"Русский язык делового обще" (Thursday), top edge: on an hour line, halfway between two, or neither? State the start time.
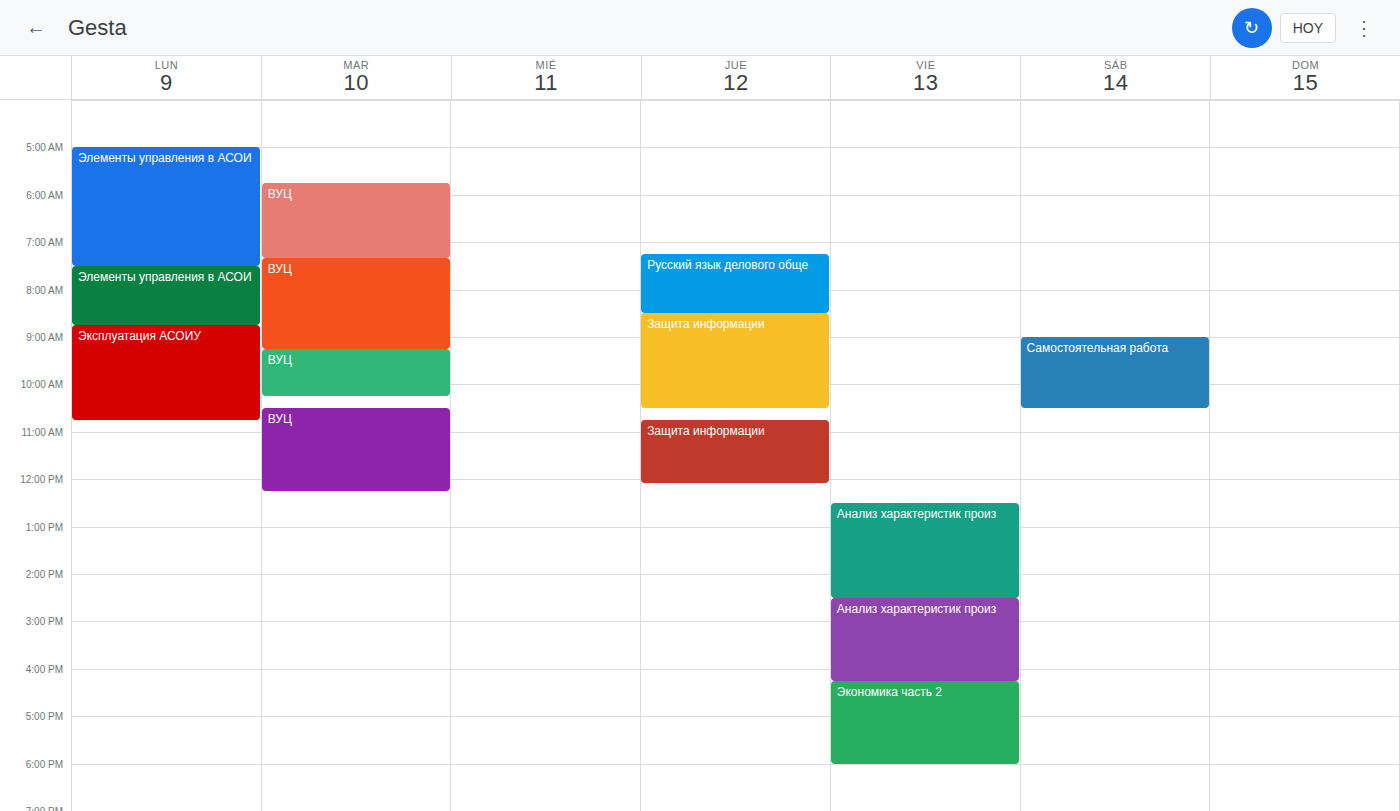
07:15 -- neither: a quarter of the way from the 07:00 line to the 08:00 line.